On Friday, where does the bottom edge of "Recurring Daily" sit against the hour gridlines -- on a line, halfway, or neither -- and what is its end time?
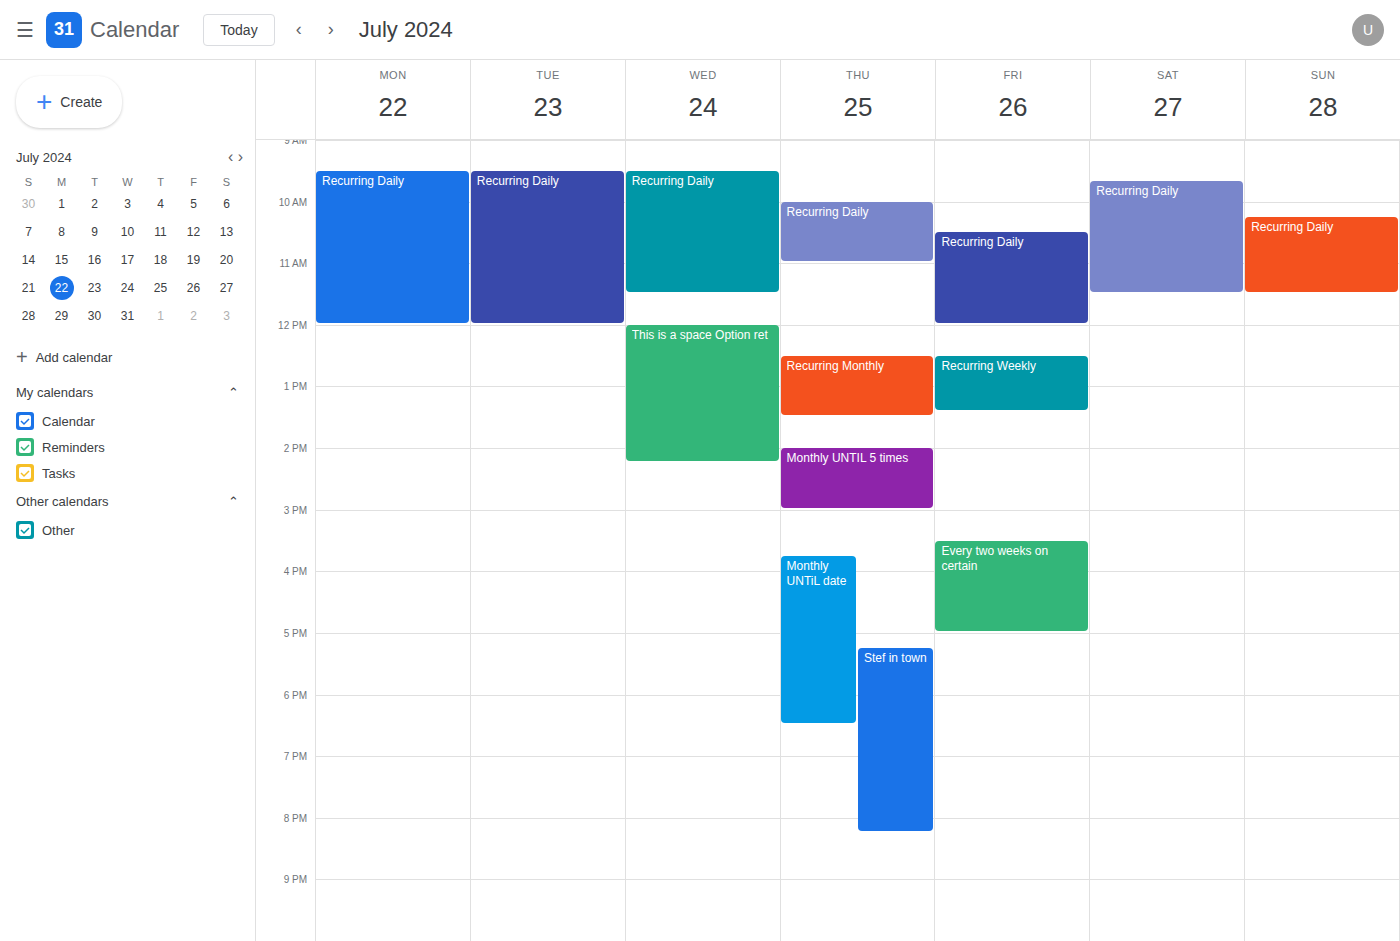
12:00 PM -- exactly on the 12 PM line.